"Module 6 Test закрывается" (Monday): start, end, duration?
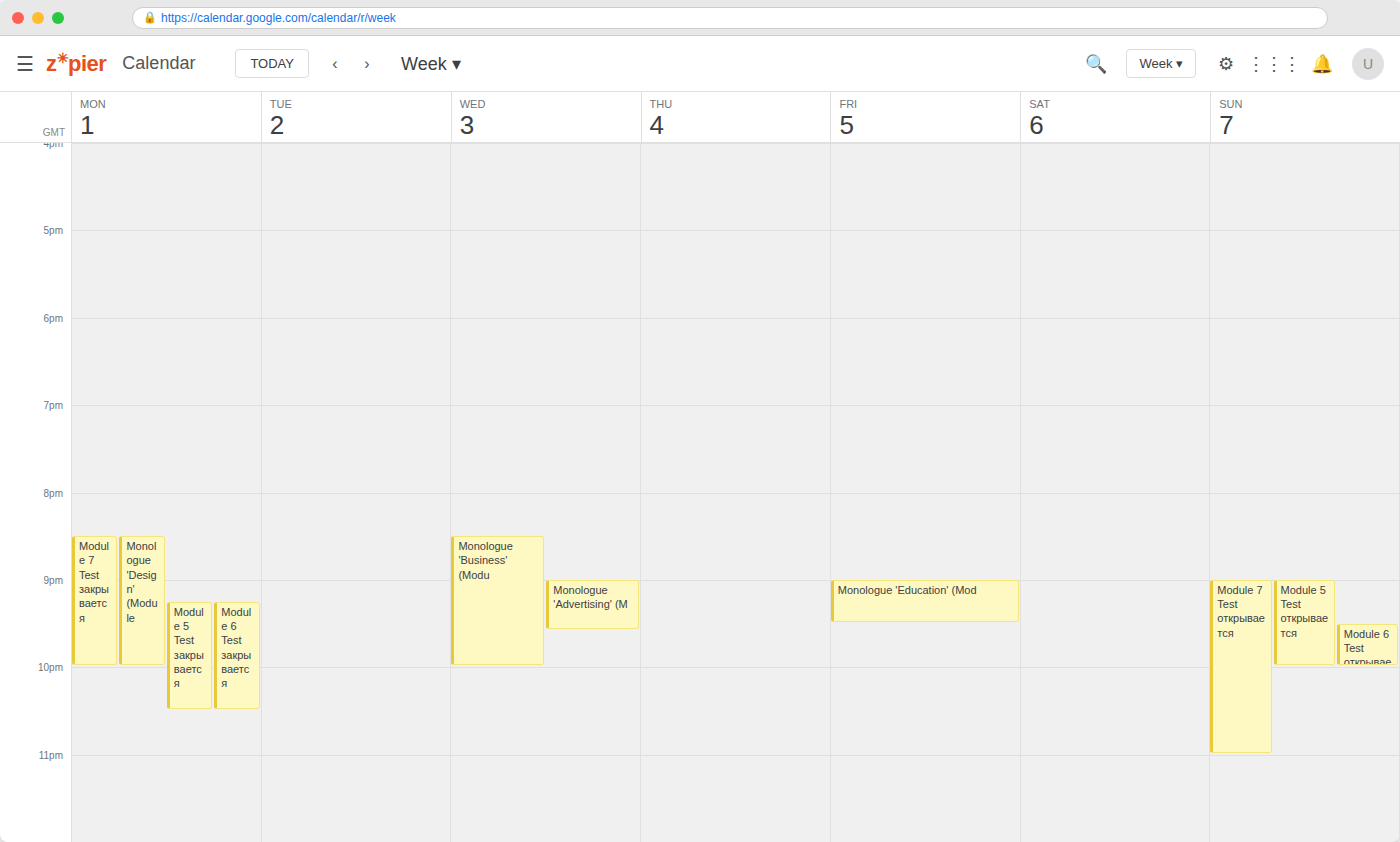
9:15 PM to 10:30 PM, 1 hour 15 minutes